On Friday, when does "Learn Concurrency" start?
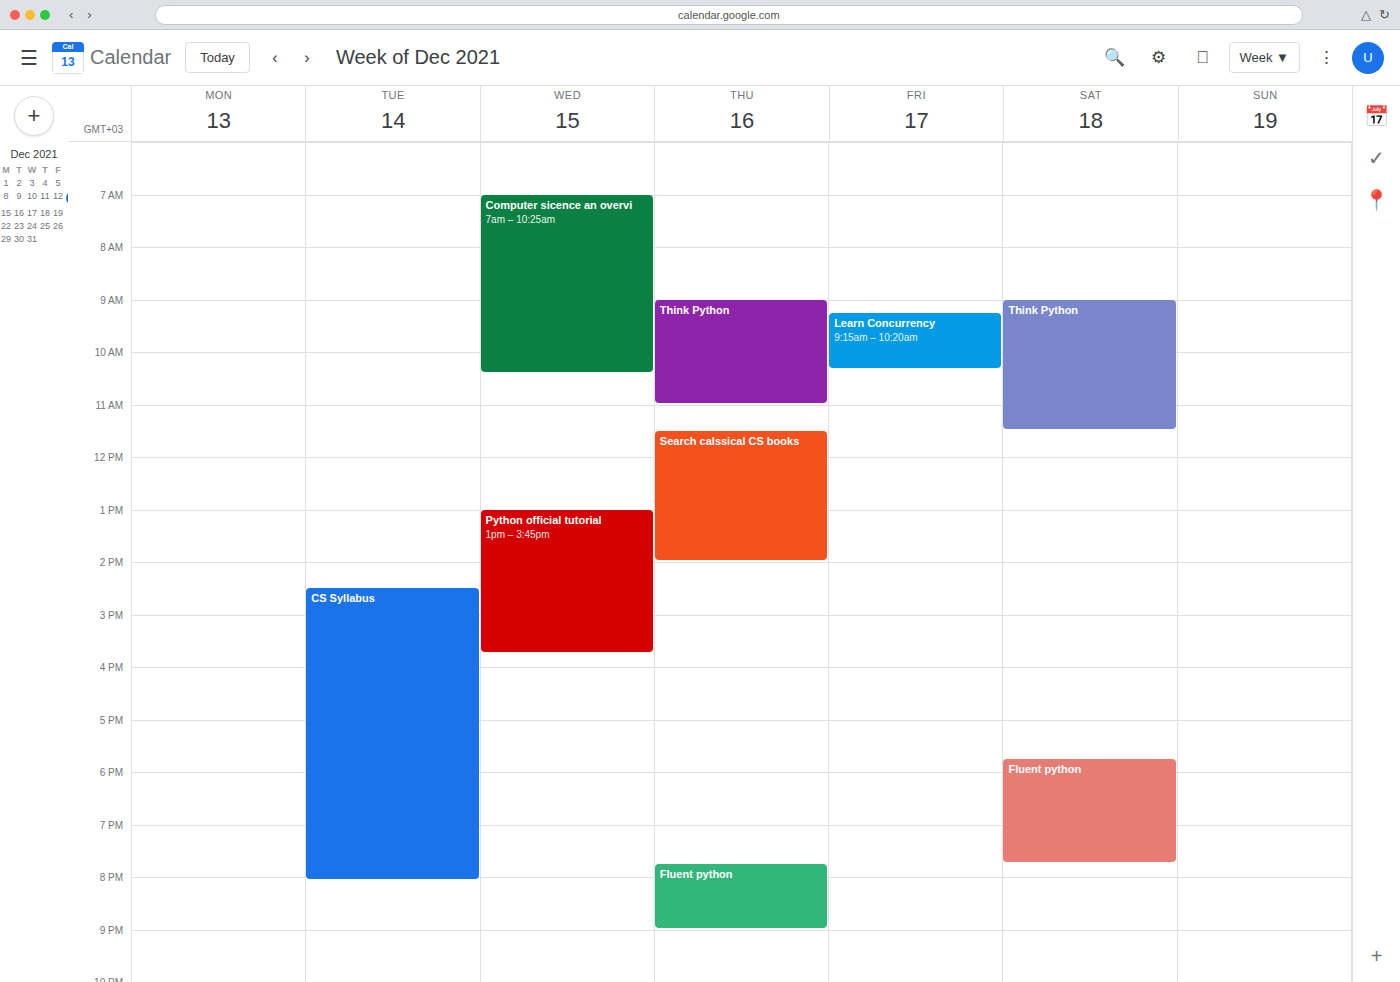
9:15 AM